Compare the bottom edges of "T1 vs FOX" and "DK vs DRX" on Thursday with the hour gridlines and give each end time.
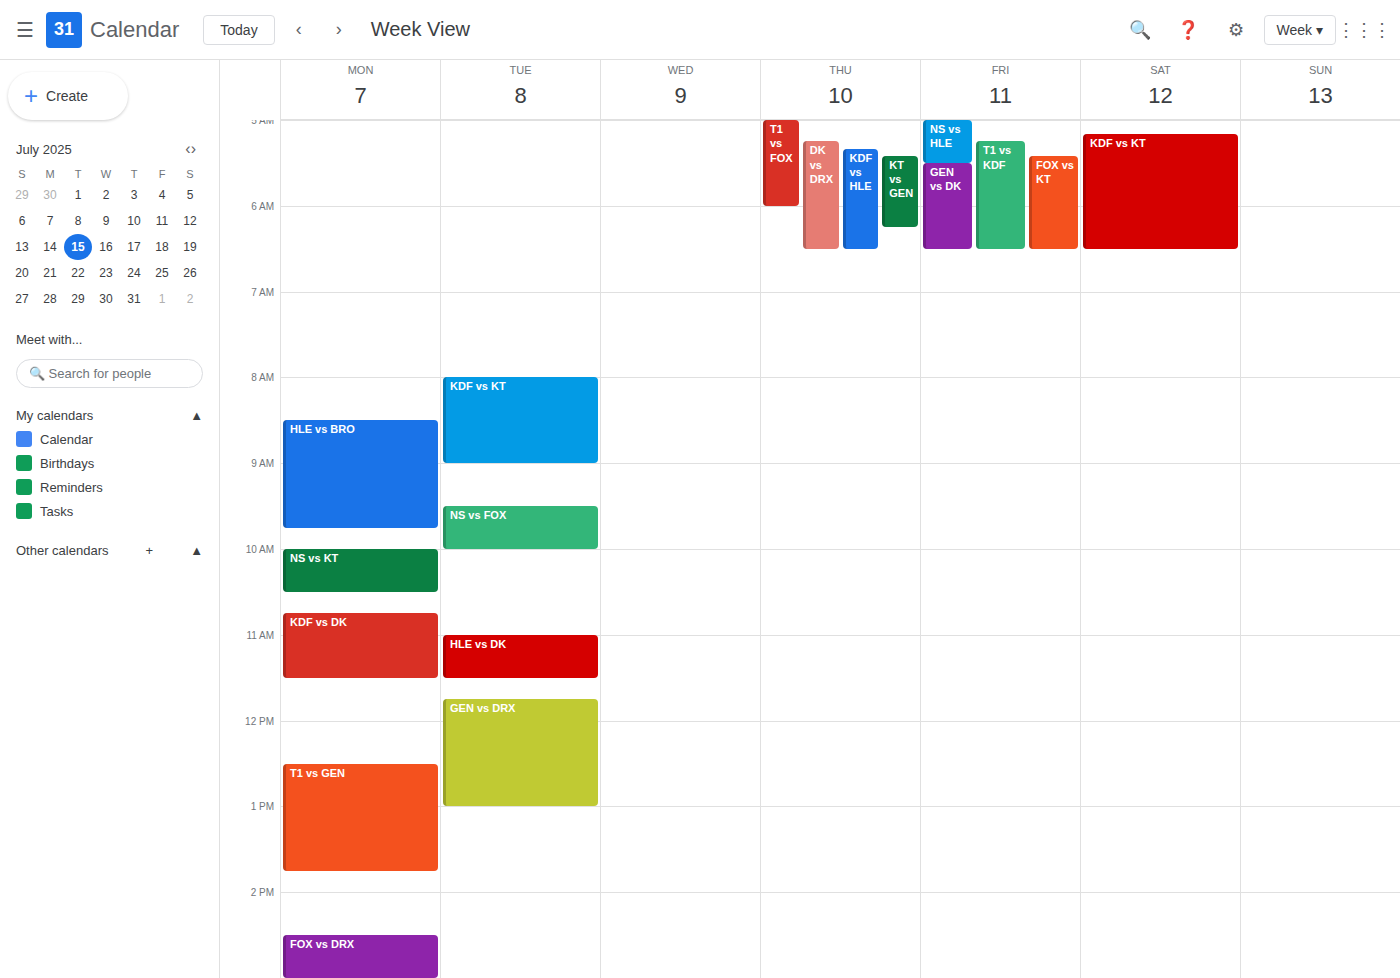
"T1 vs FOX": 6:00 AM, exactly on the 6 AM line. "DK vs DRX": 6:30 AM, halfway between the 6 AM and 7 AM lines.